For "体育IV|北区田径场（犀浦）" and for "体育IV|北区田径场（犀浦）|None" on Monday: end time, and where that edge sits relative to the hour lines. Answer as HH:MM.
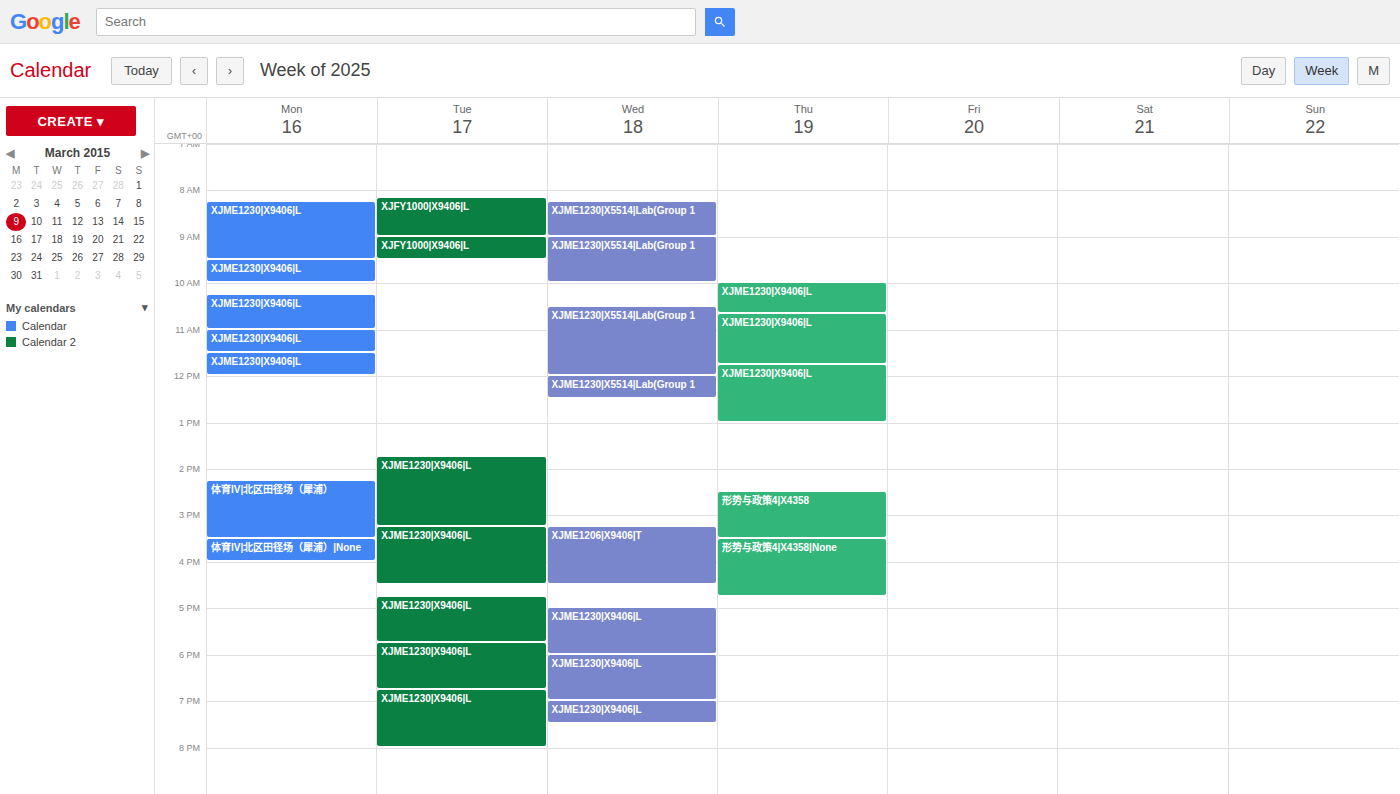
"体育IV|北区田径场（犀浦）": 15:30, halfway between the 15:00 and 16:00 lines. "体育IV|北区田径场（犀浦）|None": 16:00, exactly on the 16:00 line.